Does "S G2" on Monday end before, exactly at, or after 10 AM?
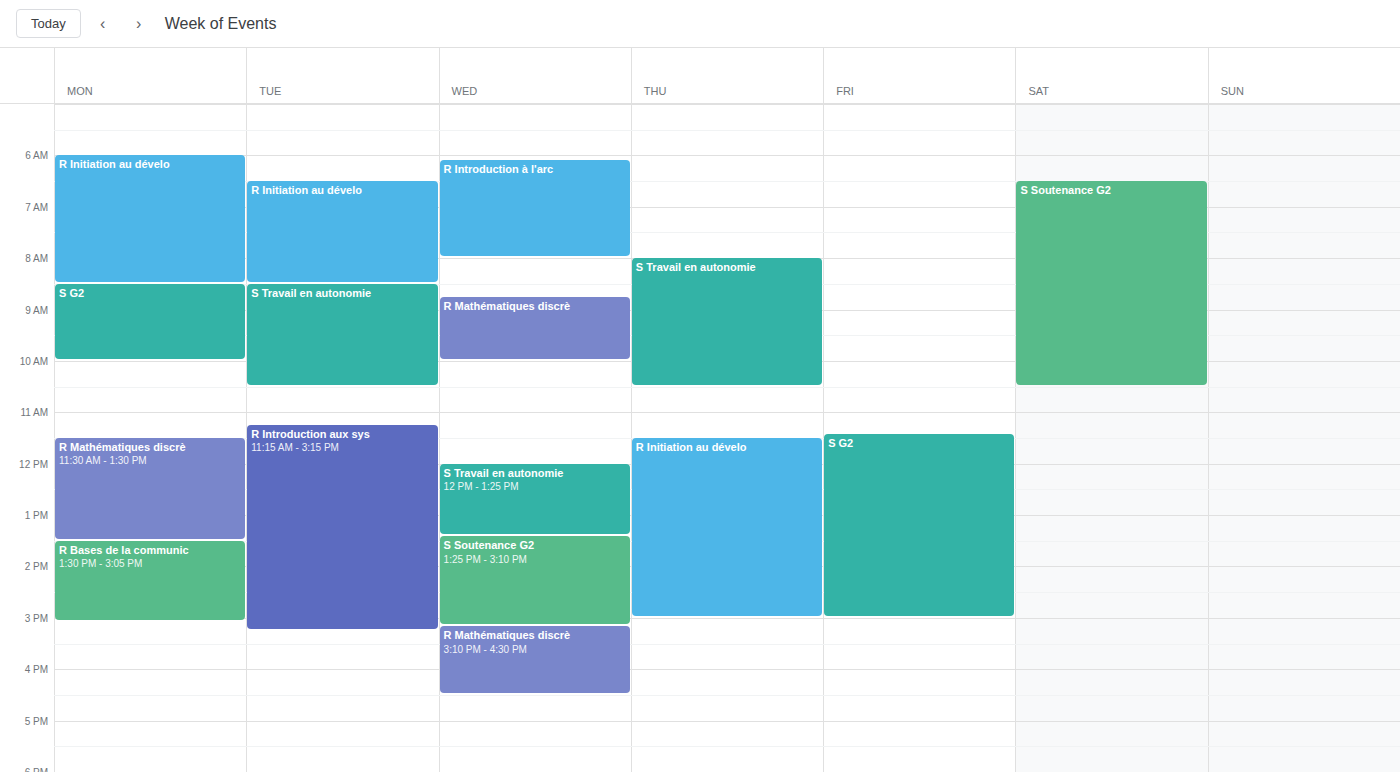
10:00 AM -- exactly at 10 AM, on the 10 AM line.